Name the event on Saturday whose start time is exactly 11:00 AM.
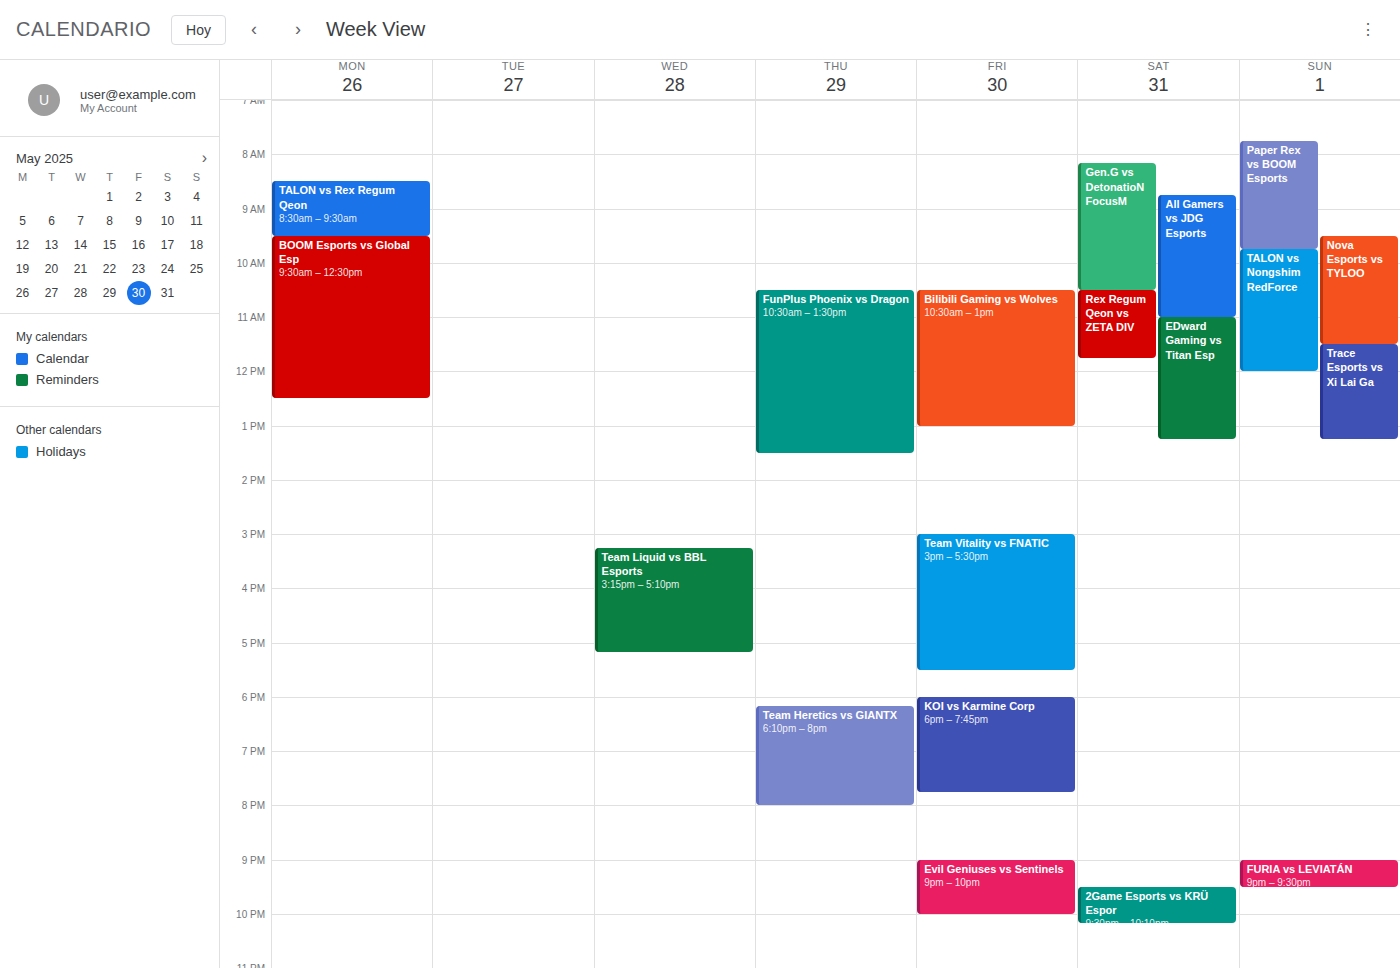
"EDward Gaming vs Titan Esp"